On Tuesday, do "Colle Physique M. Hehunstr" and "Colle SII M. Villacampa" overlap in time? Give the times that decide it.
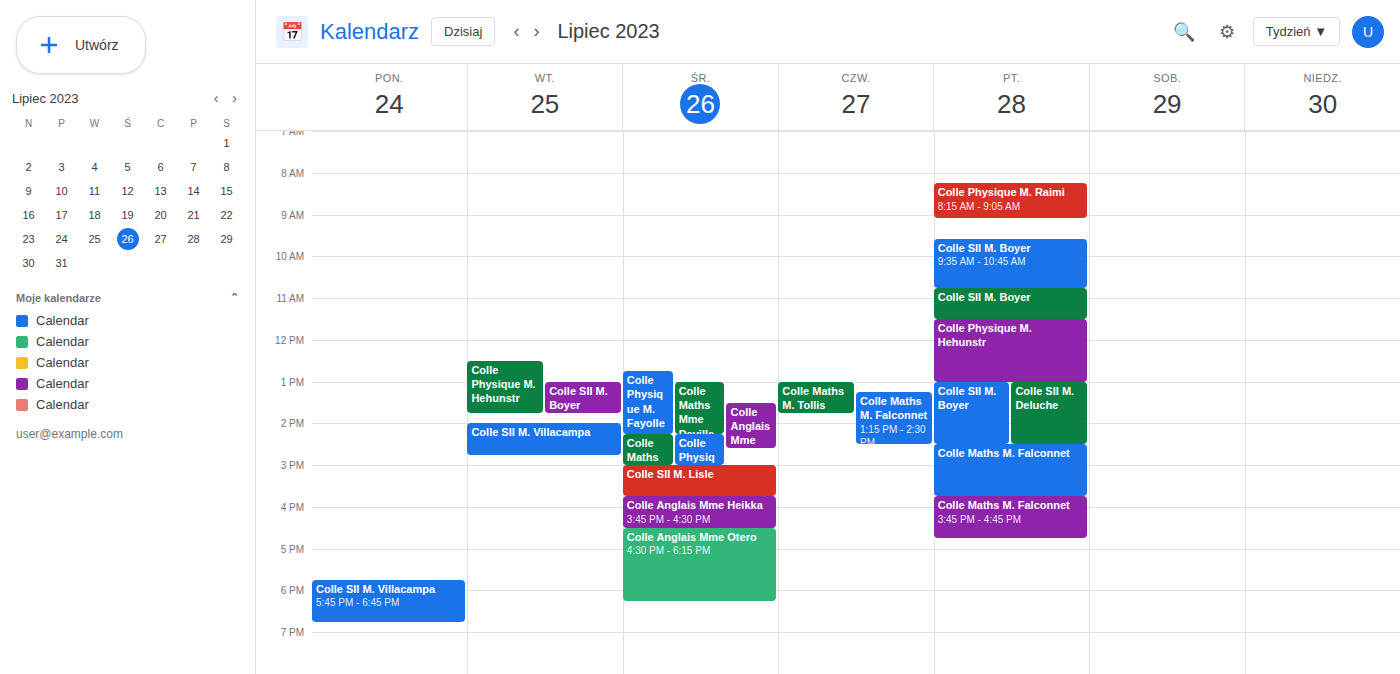
"Colle Physique M. Hehunstr" ends at 1:45 PM and "Colle SII M. Villacampa" starts at 2:00 PM -- no overlap.